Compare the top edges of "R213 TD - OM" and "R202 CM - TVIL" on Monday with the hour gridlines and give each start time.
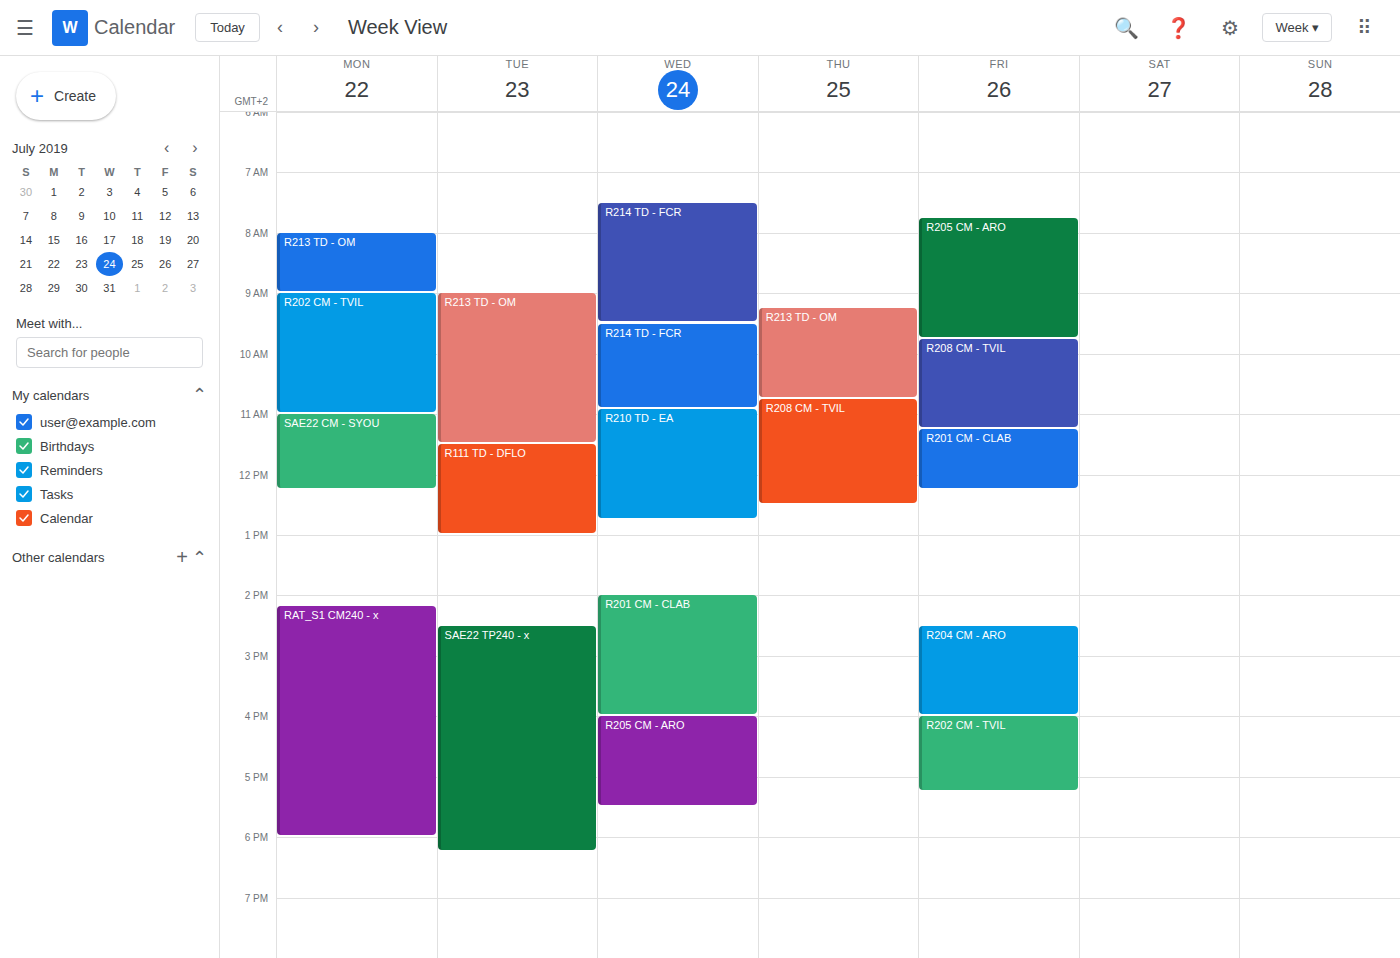
"R213 TD - OM": 08:00, exactly on the 08:00 line. "R202 CM - TVIL": 09:00, exactly on the 09:00 line.